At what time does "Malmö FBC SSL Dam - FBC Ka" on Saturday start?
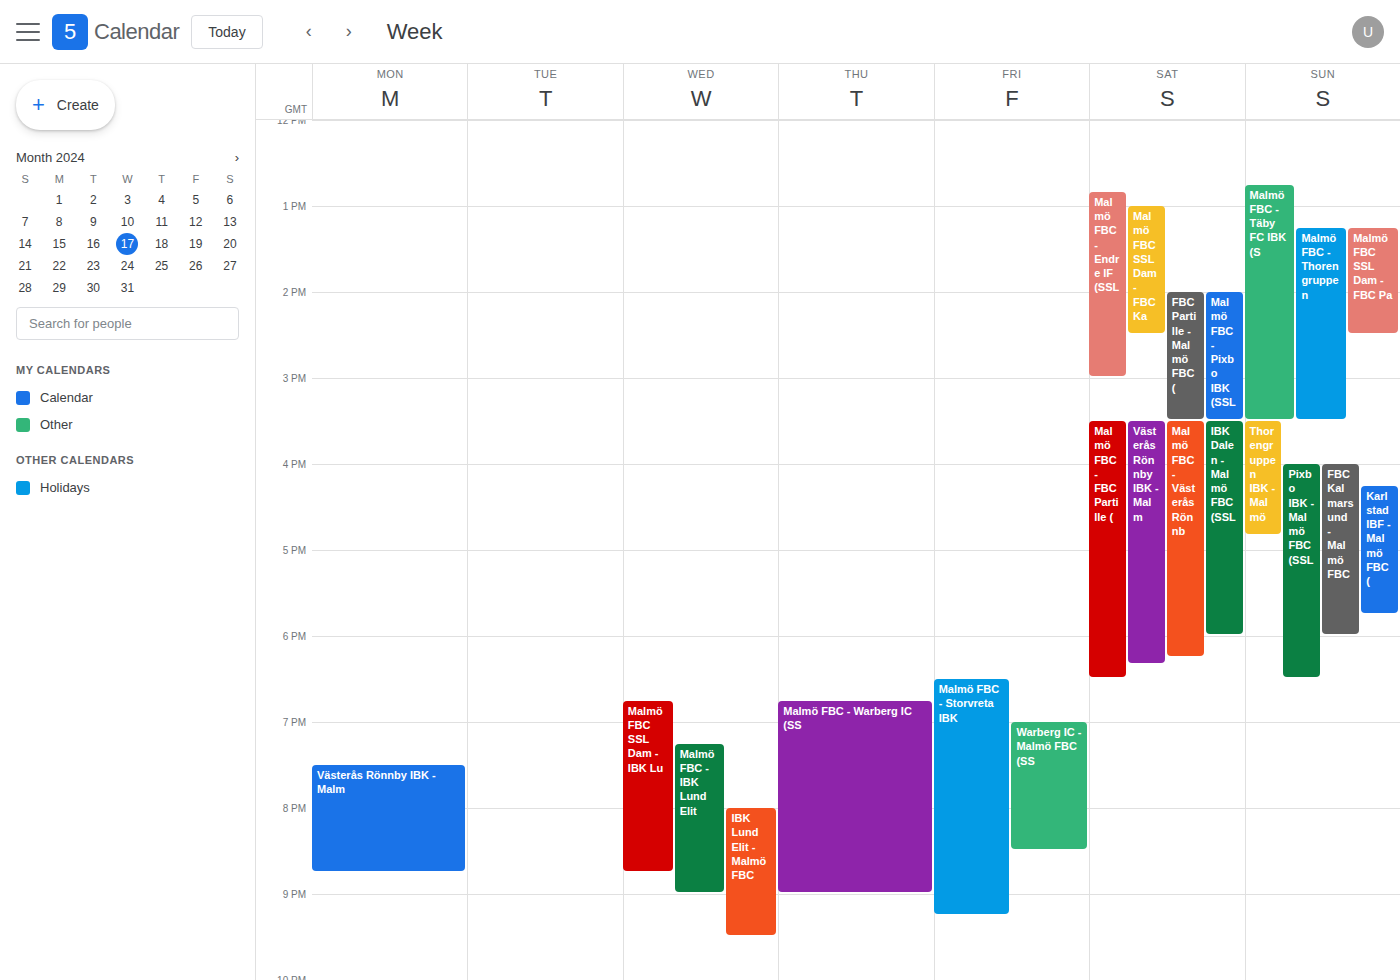
1:00 PM